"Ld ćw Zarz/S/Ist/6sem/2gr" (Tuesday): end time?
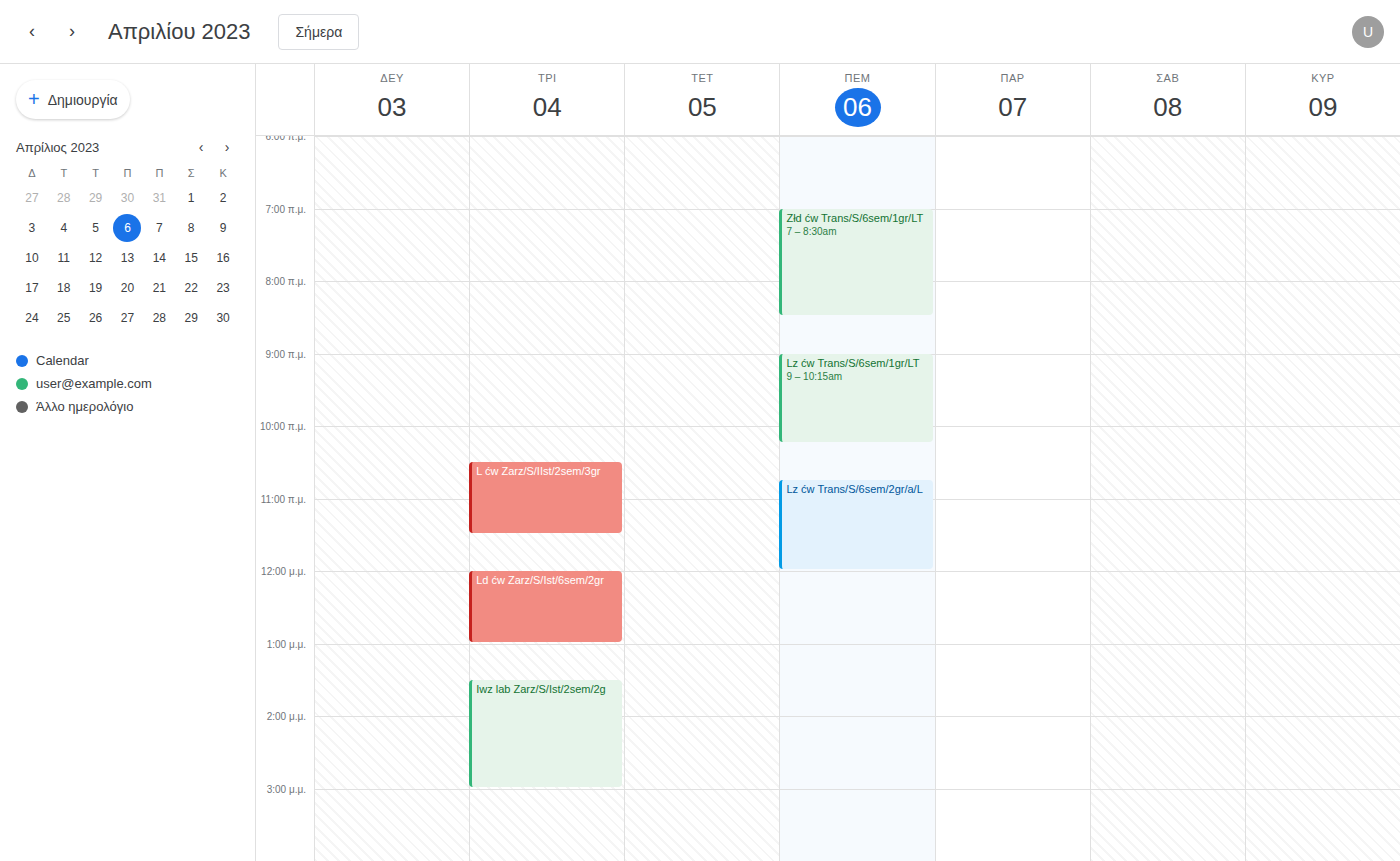
1:00 PM